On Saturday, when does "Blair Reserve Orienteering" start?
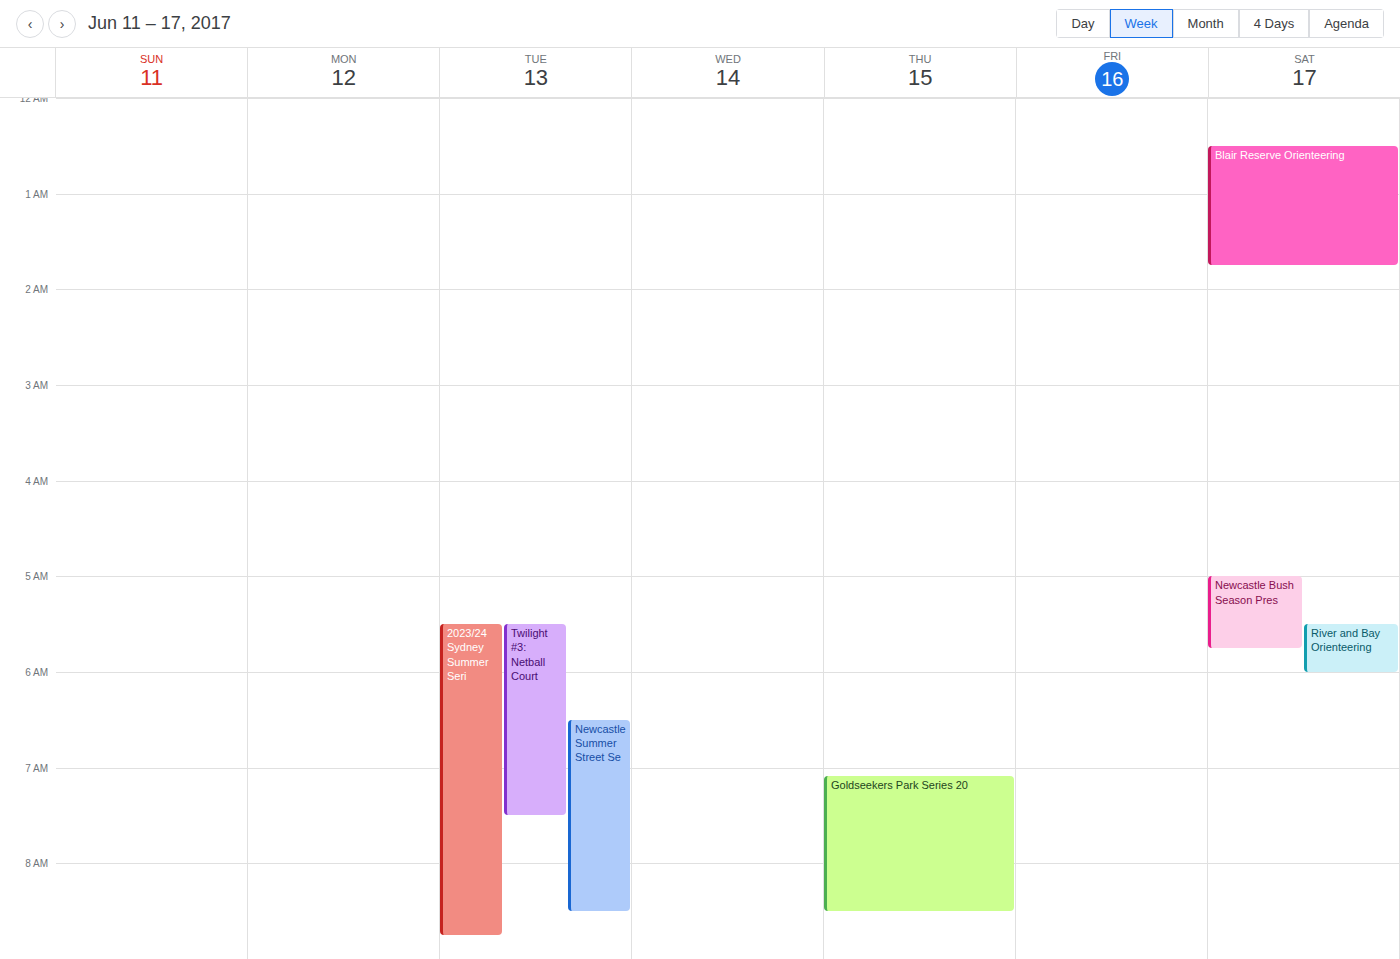
12:30 AM